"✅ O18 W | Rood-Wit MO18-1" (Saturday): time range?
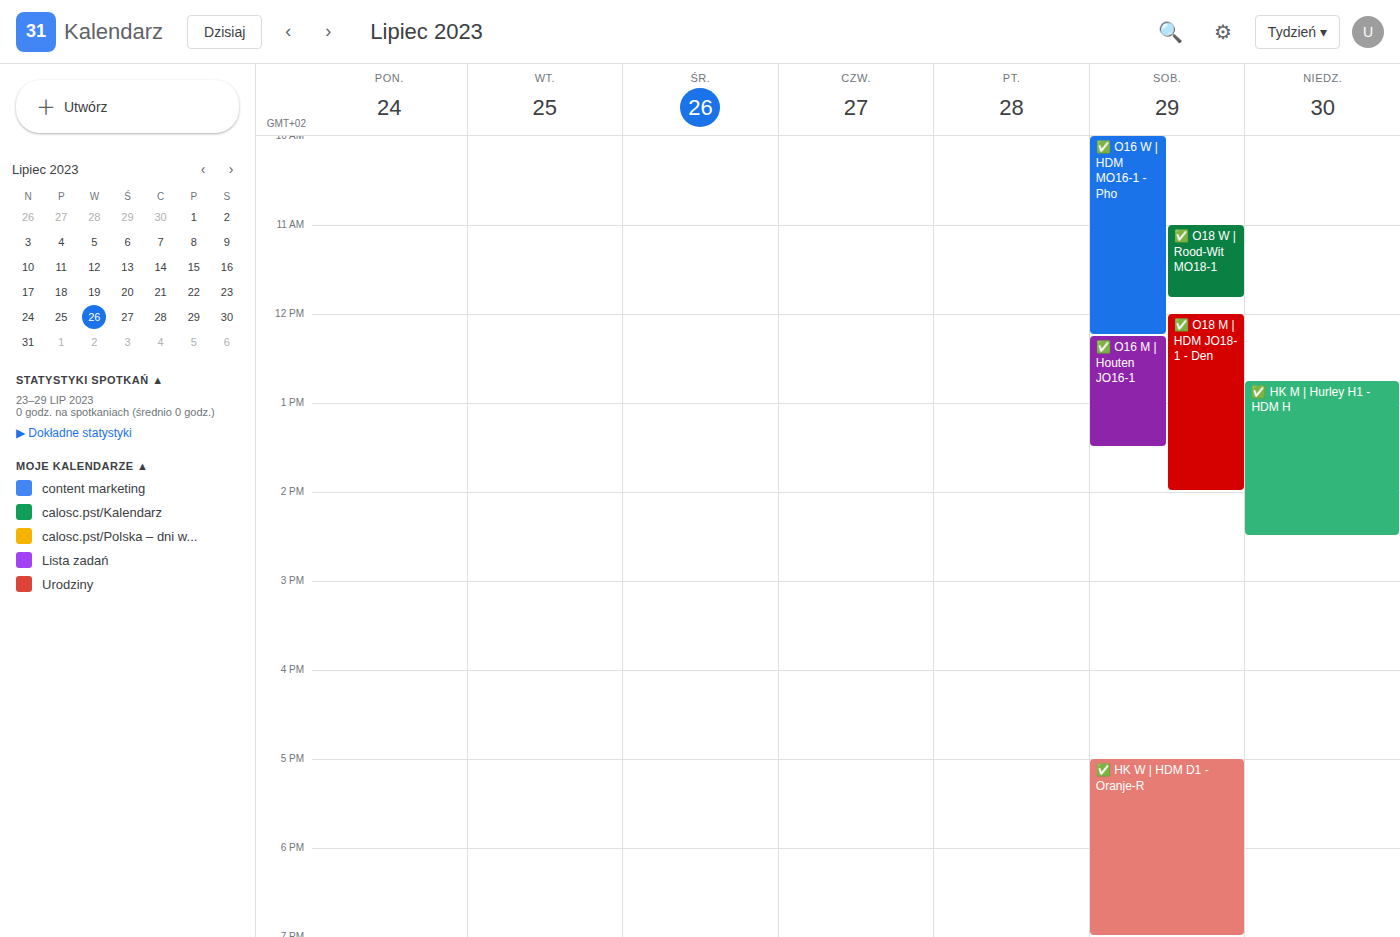
11:00 AM to 11:50 AM